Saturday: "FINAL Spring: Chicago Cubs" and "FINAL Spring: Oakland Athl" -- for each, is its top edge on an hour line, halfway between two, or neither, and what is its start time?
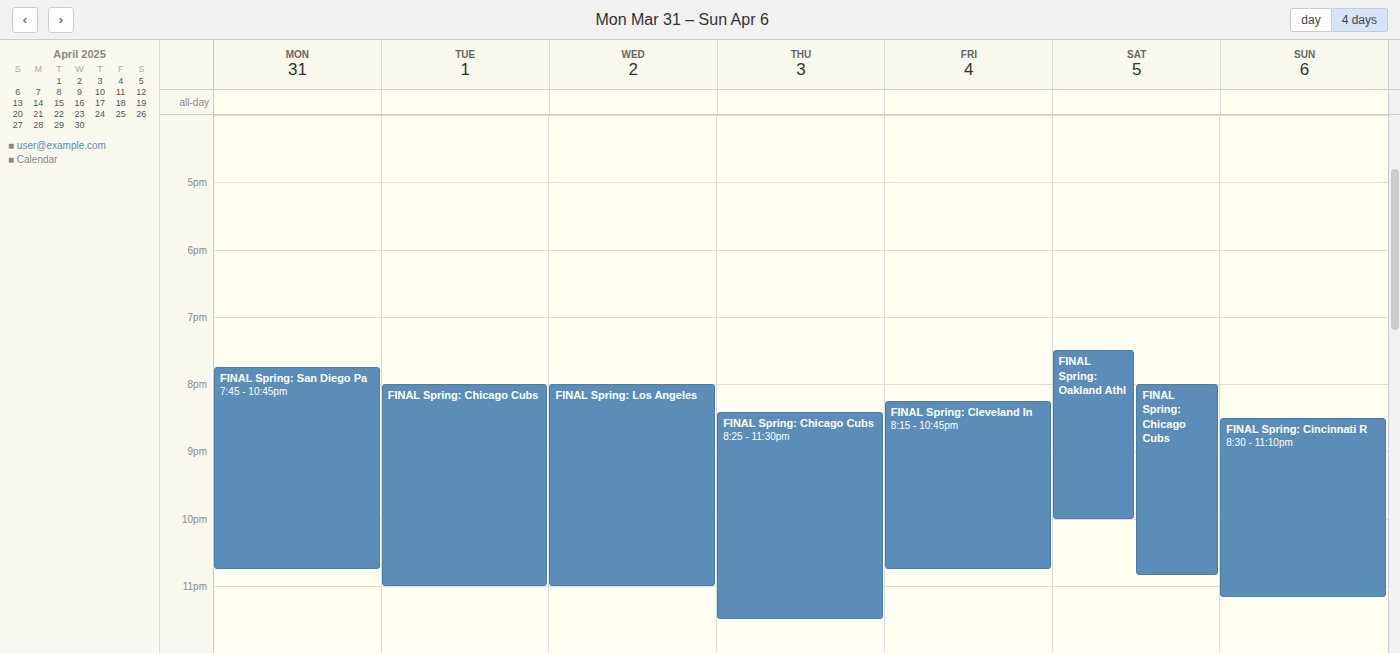
"FINAL Spring: Chicago Cubs": 8:00 PM, exactly on the 8 PM line. "FINAL Spring: Oakland Athl": 7:30 PM, halfway between the 7 PM and 8 PM lines.